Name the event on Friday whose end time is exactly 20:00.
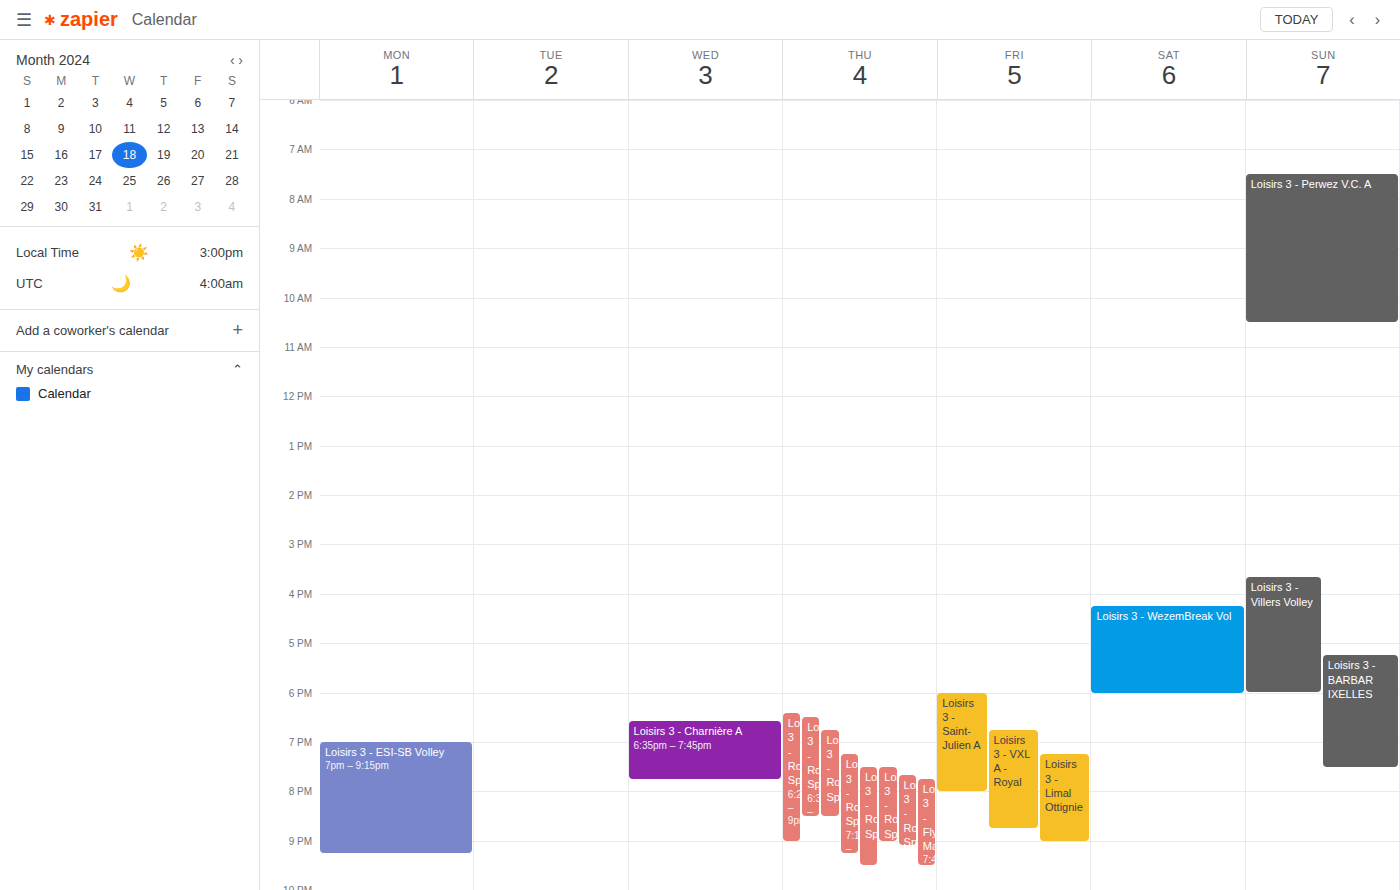
"Loisirs 3 - Saint-Julien A"